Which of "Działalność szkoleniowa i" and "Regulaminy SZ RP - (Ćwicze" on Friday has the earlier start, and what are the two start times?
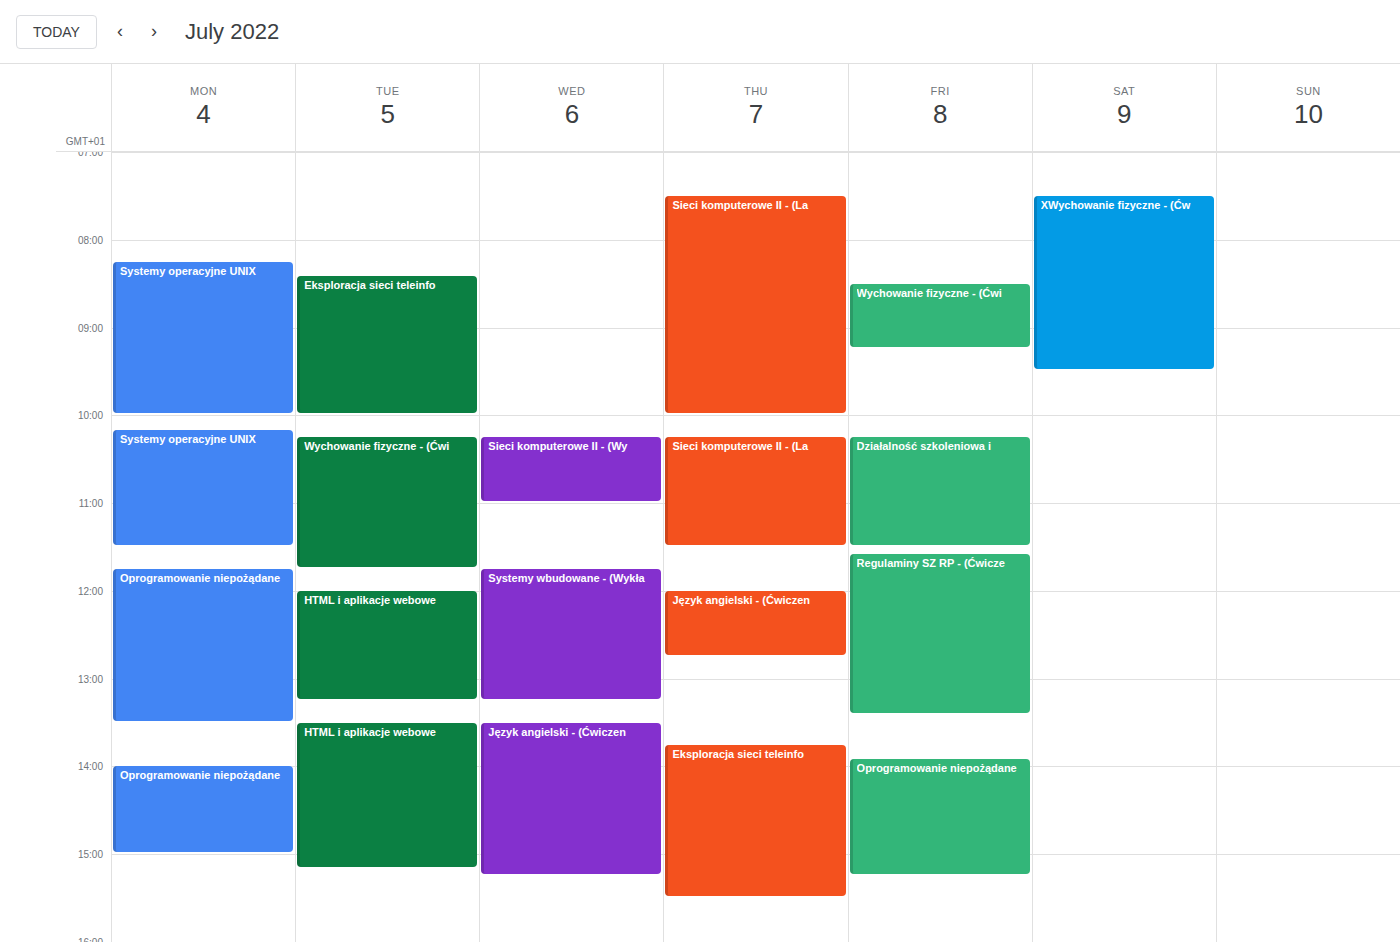
"Działalność szkoleniowa i" 10:15 AM; "Regulaminy SZ RP - (Ćwicze" 11:35 AM.